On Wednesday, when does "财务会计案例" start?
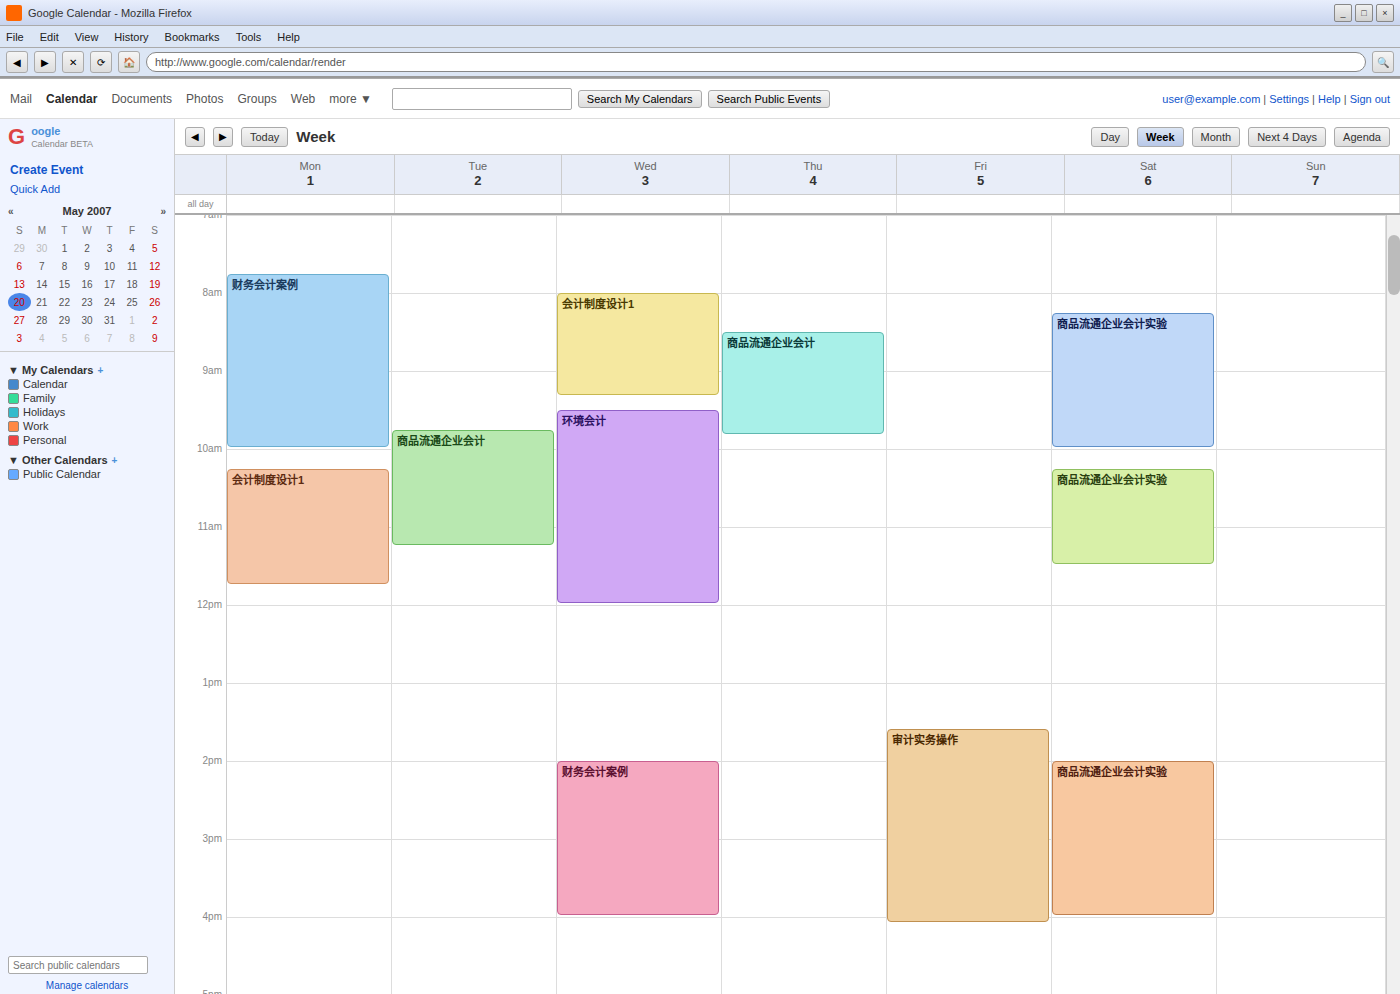
2:00 PM